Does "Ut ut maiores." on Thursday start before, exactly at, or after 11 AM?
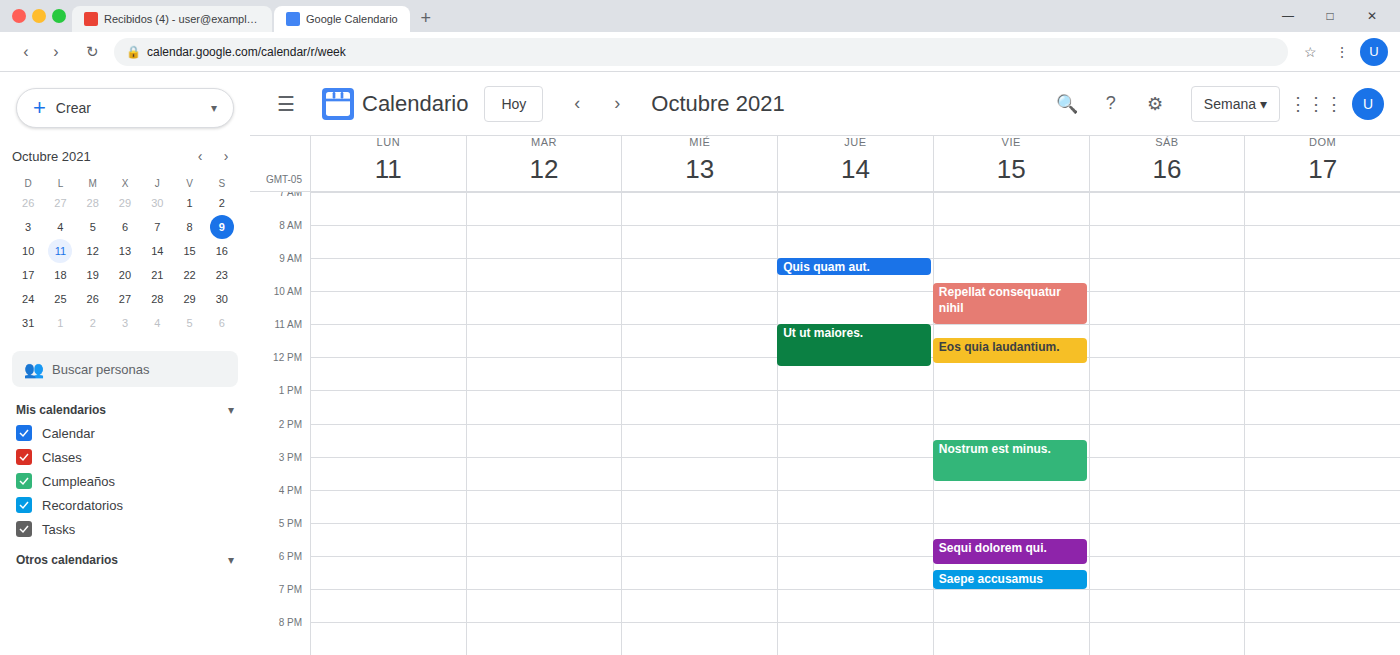
11:00 AM -- exactly at 11 AM, on the 11 AM line.